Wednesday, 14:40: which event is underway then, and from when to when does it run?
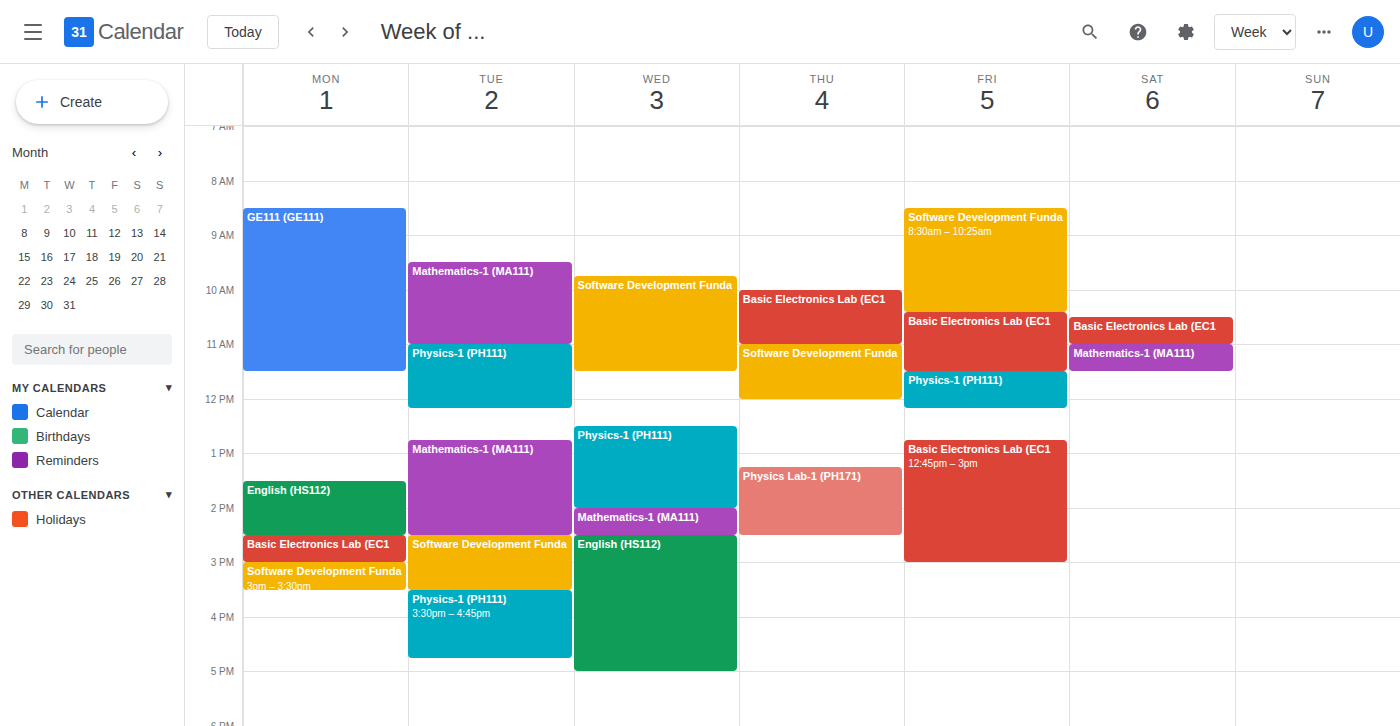
"English (HS112)", 14:30 to 17:00